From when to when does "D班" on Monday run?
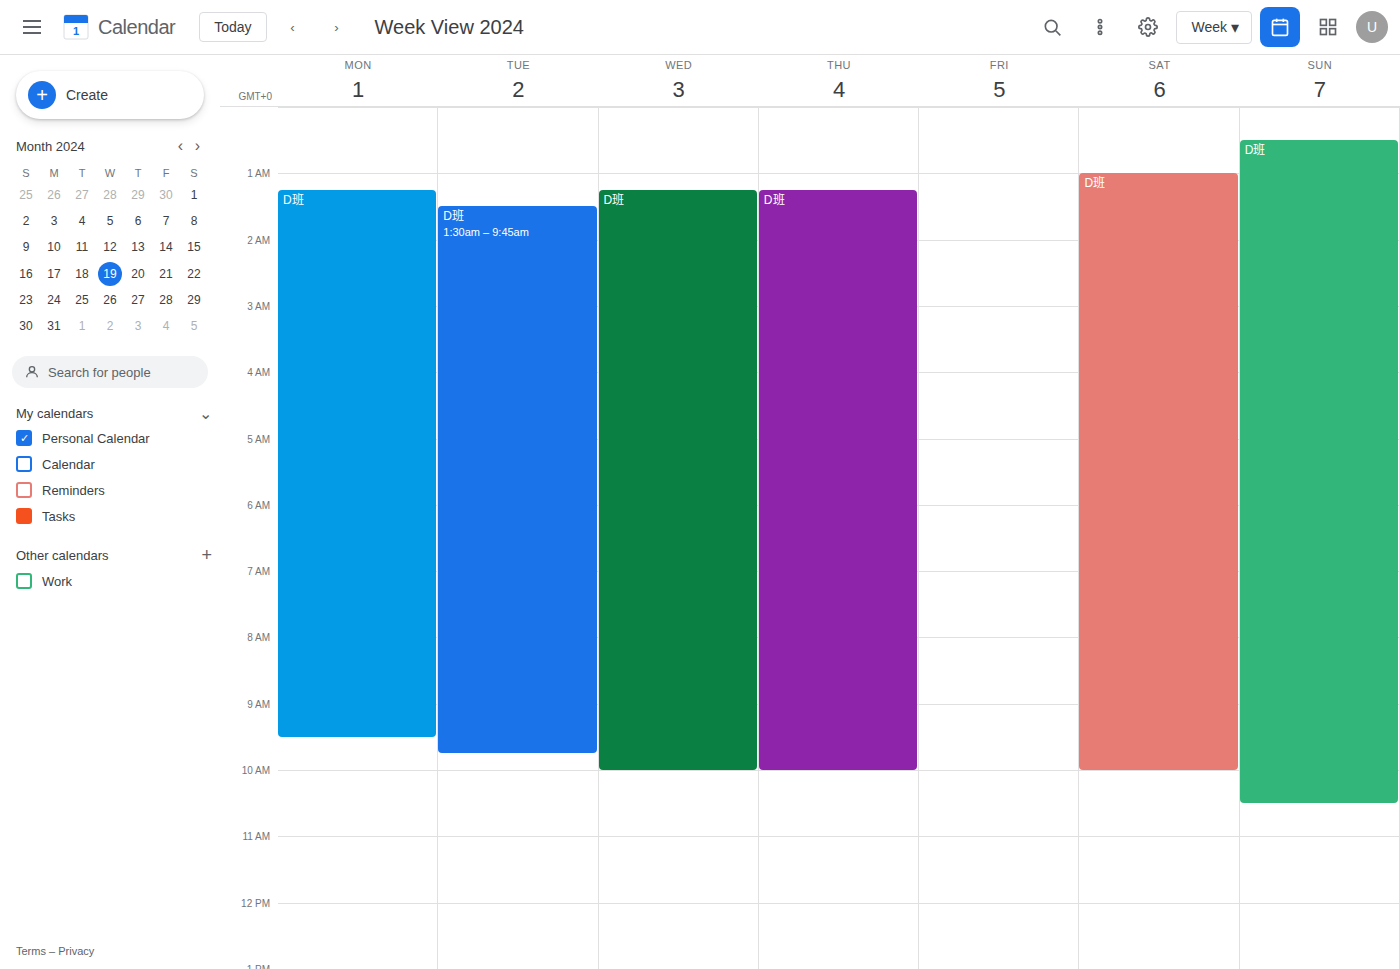
1:15 AM to 9:30 AM